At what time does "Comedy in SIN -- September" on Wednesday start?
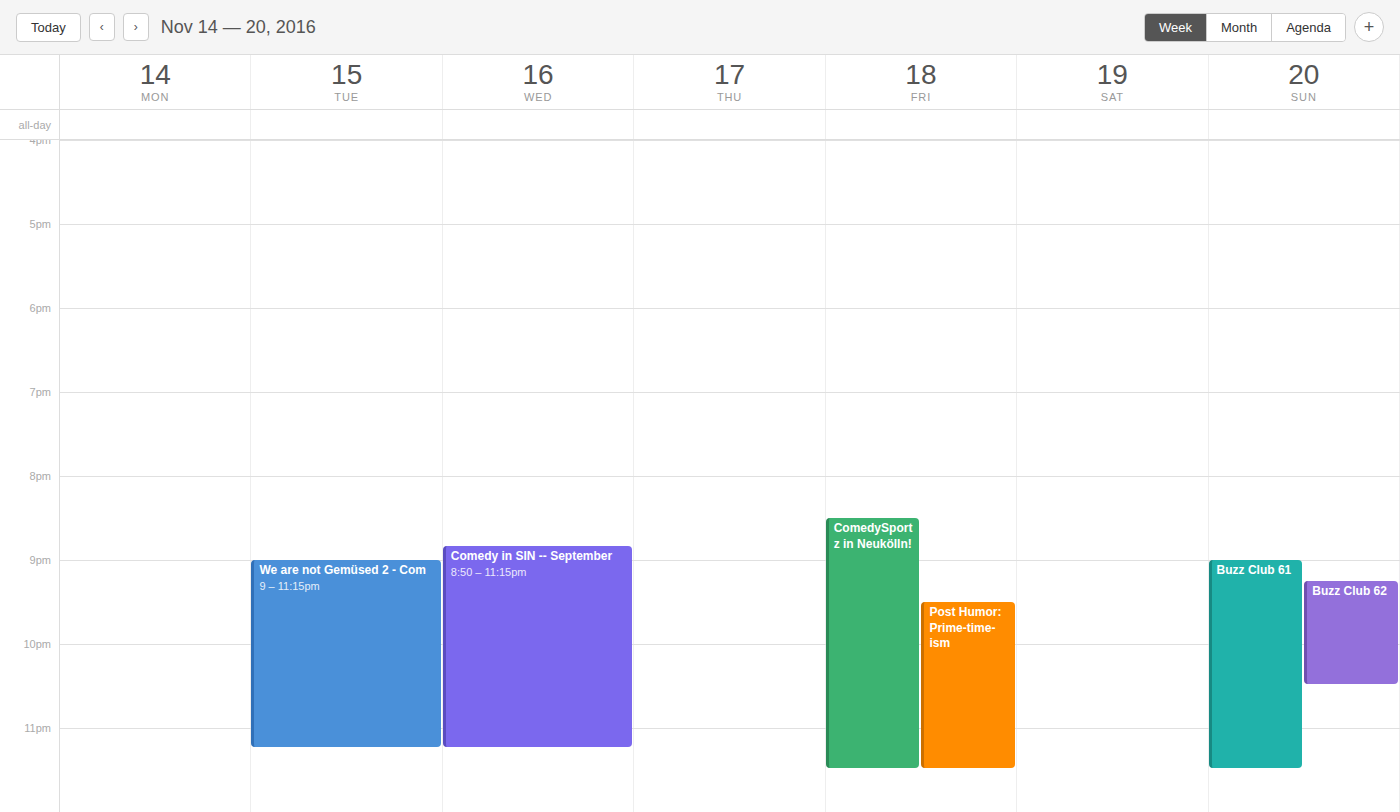
8:50 PM